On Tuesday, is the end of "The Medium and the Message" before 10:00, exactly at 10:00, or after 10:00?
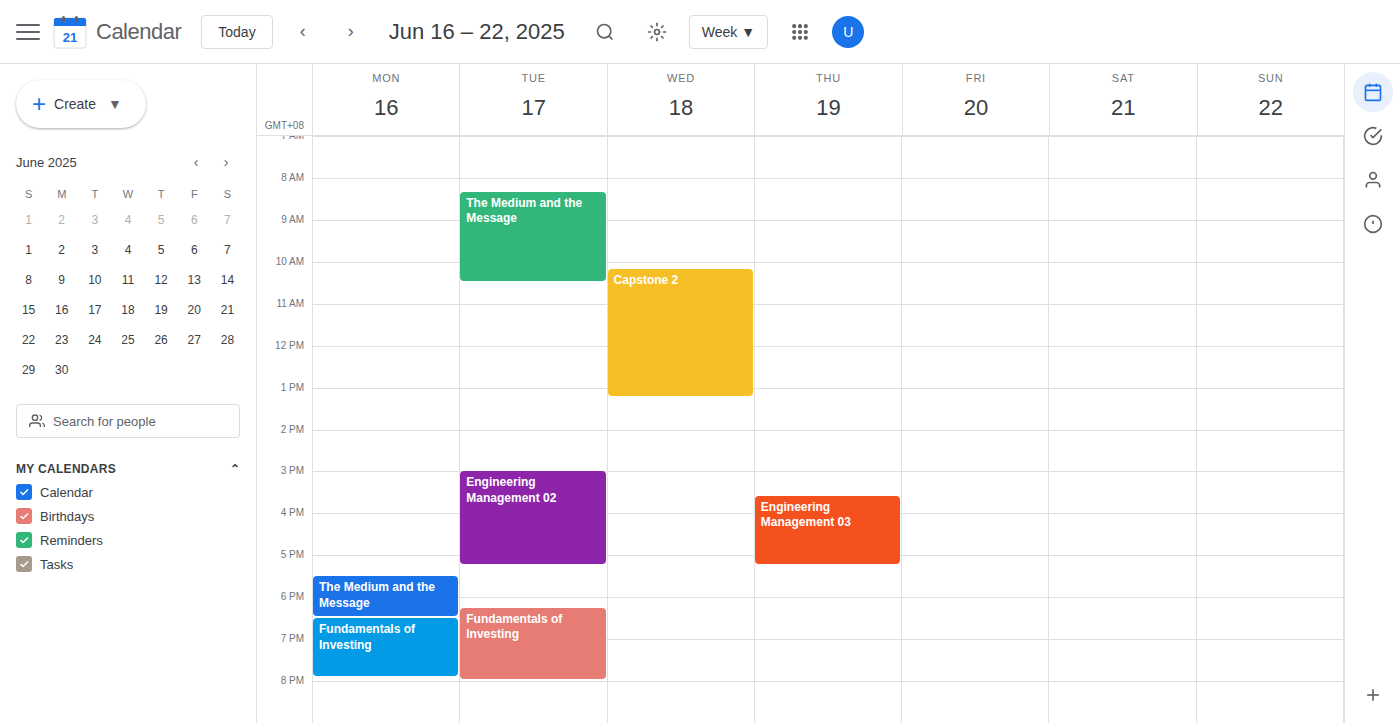
10:30 -- after 10:00, 30 minutes below the 10:00 line.